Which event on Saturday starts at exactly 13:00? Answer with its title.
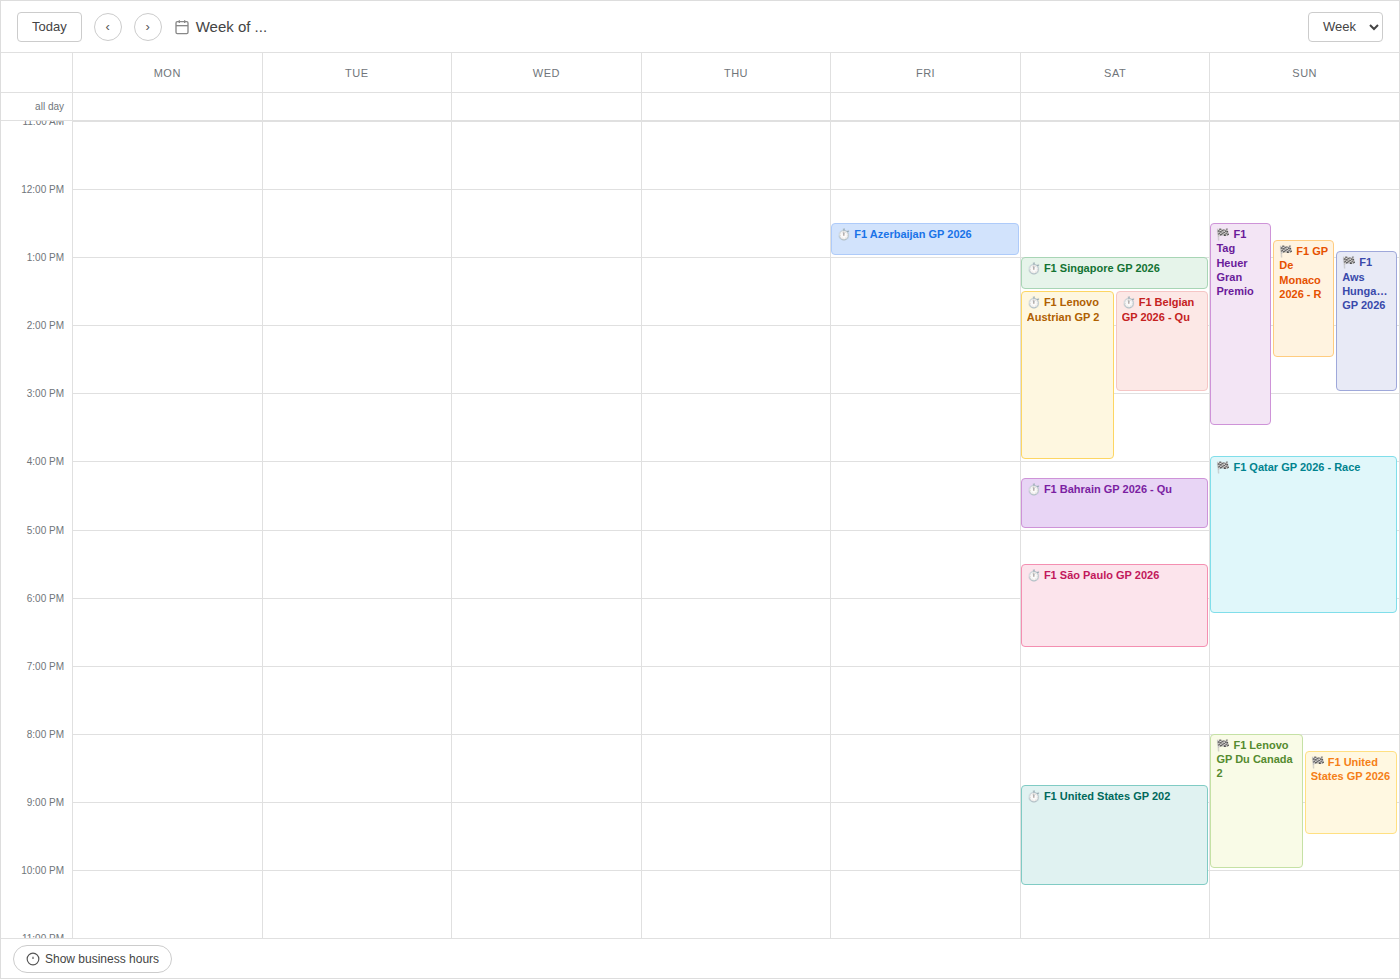
"⏱️ F1 Singapore GP 2026"